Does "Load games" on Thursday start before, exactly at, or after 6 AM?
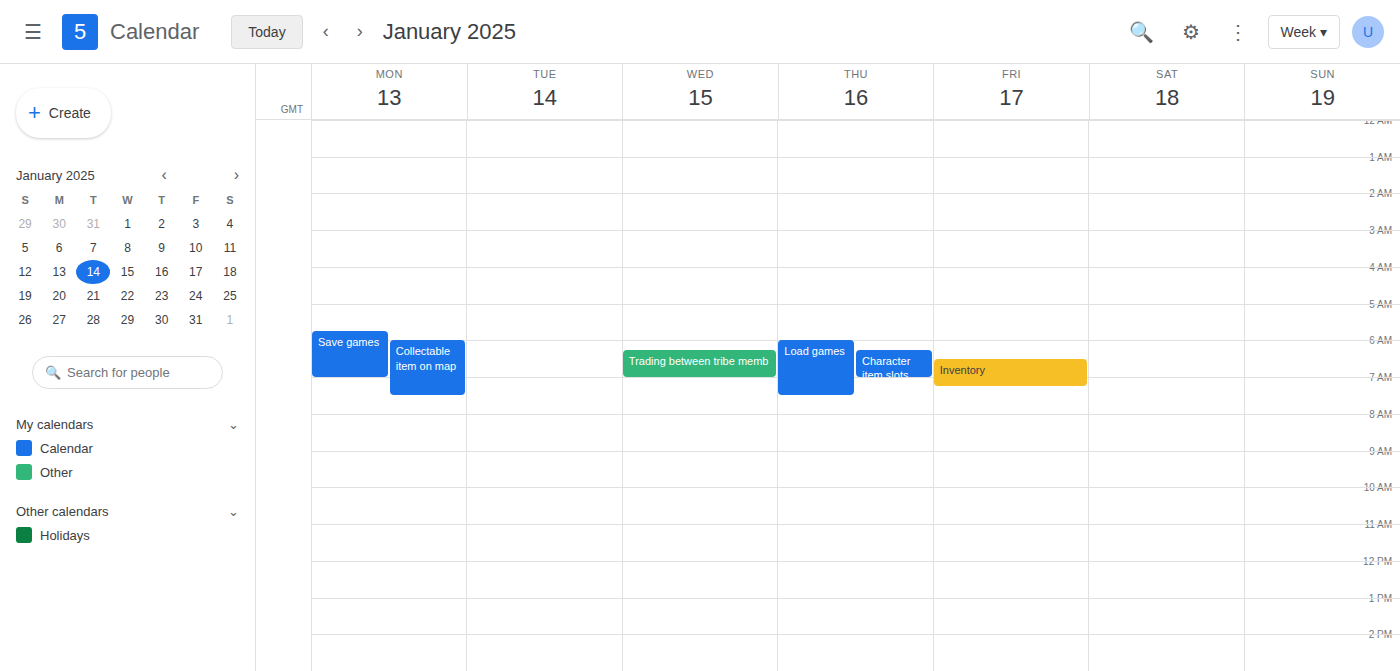
6:00 AM -- exactly at 6 AM, on the 6 AM line.